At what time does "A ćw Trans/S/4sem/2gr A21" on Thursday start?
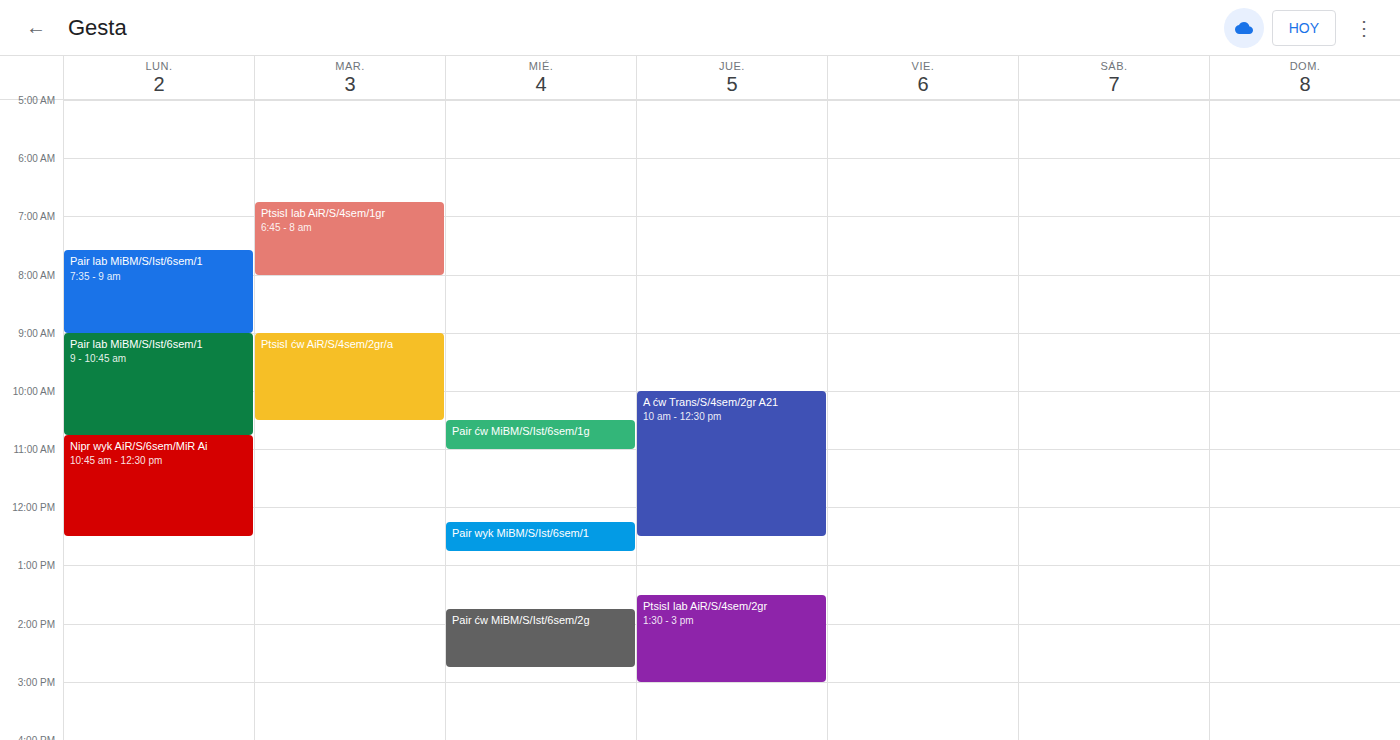
10:00 AM